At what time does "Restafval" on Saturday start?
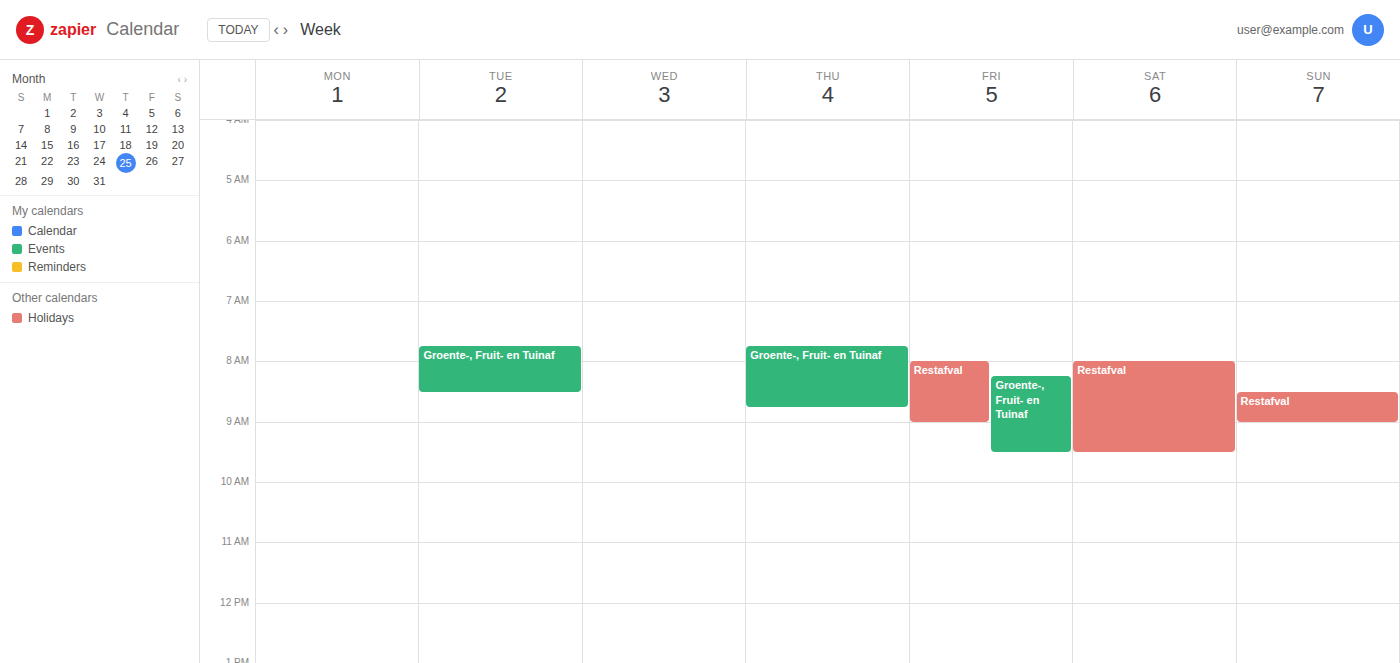
8:00 AM